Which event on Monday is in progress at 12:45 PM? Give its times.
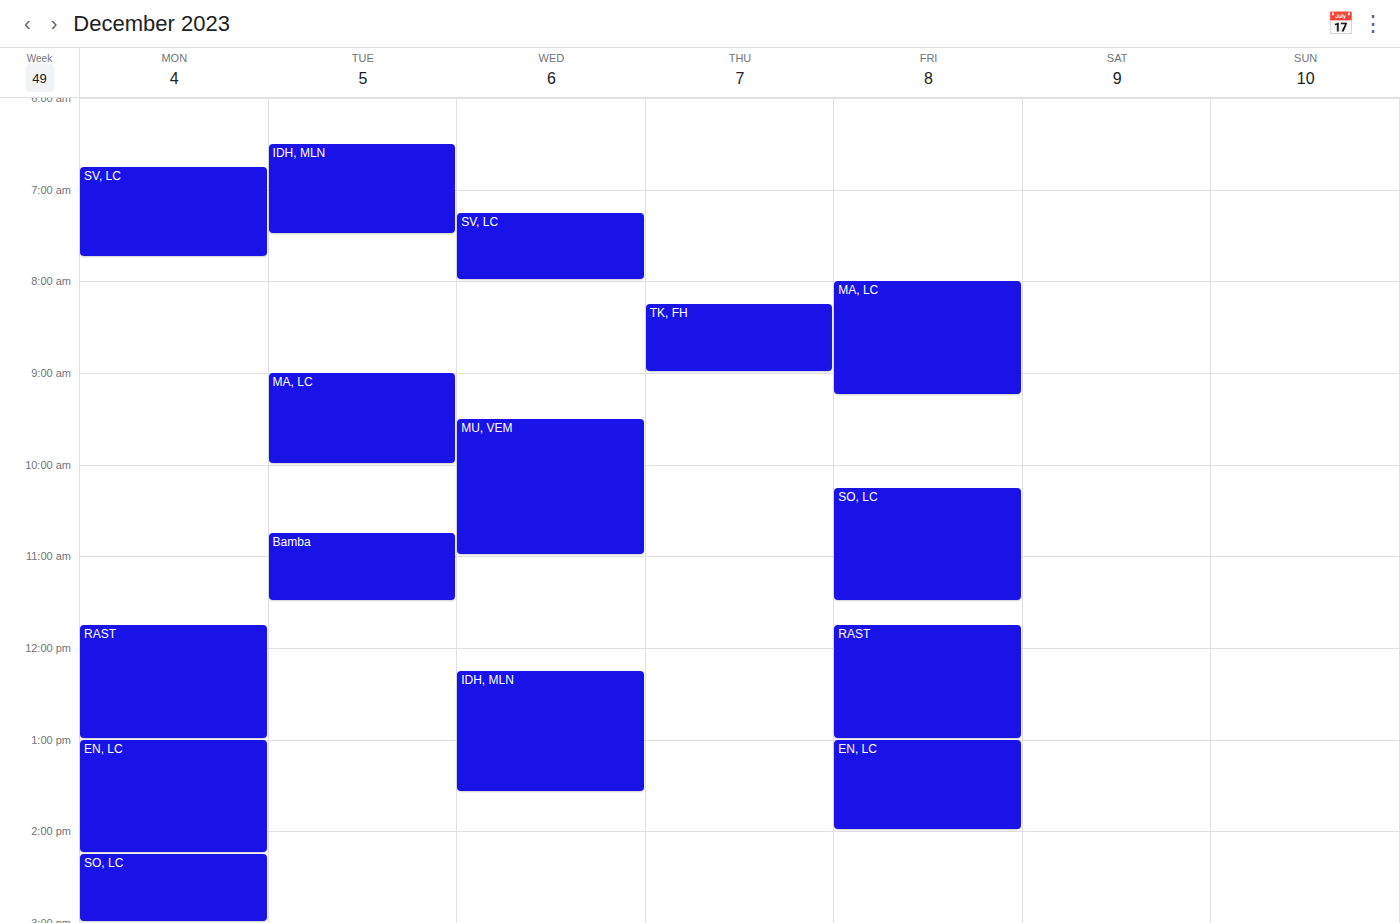
"RAST", 11:45 AM to 1:00 PM